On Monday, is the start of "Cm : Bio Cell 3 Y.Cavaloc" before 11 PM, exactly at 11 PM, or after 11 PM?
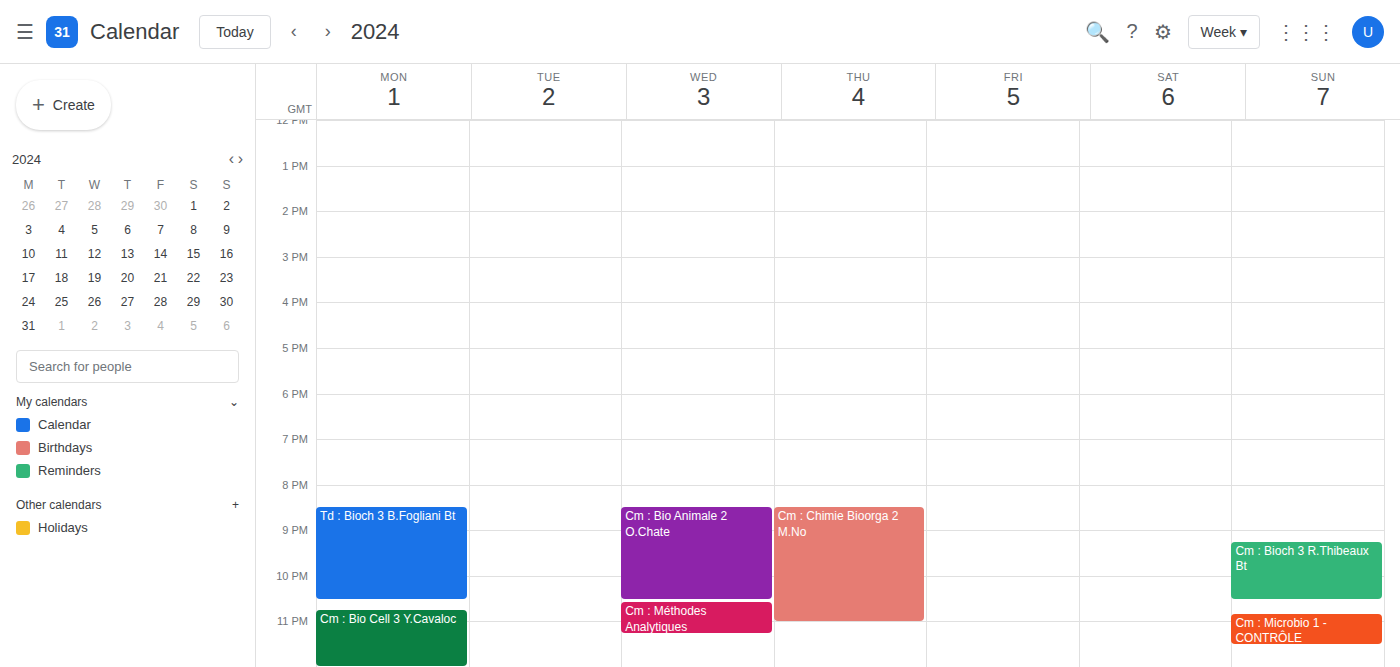
10:45 PM -- before 11 PM, 15 minutes above the 11 PM line.